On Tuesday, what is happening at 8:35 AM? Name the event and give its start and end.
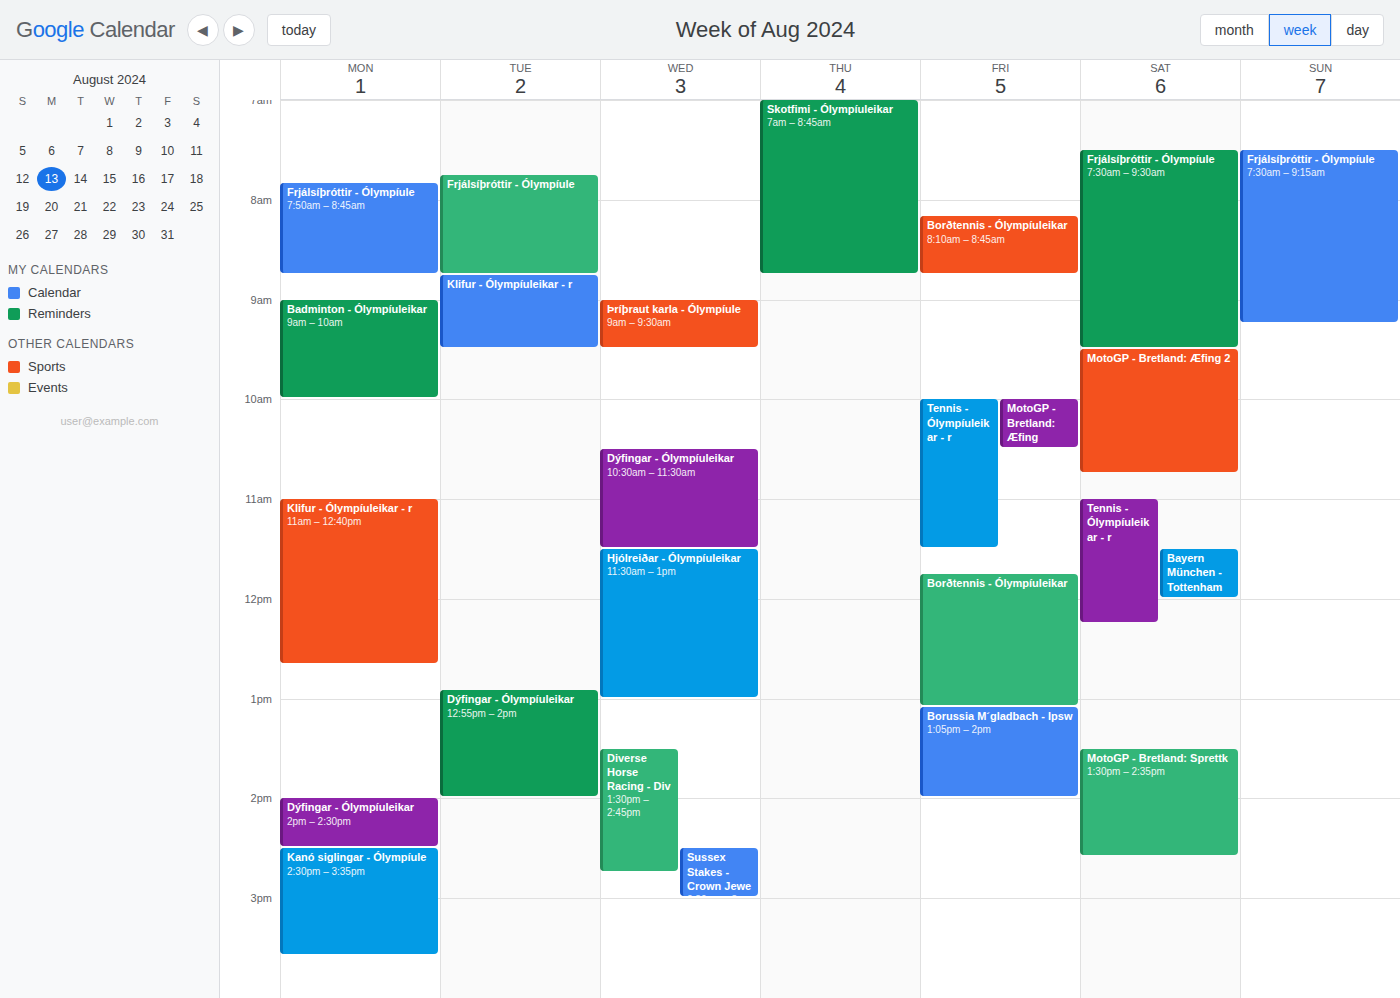
"Frjálsíþróttir - Ólympíule", 7:45 AM to 8:45 AM